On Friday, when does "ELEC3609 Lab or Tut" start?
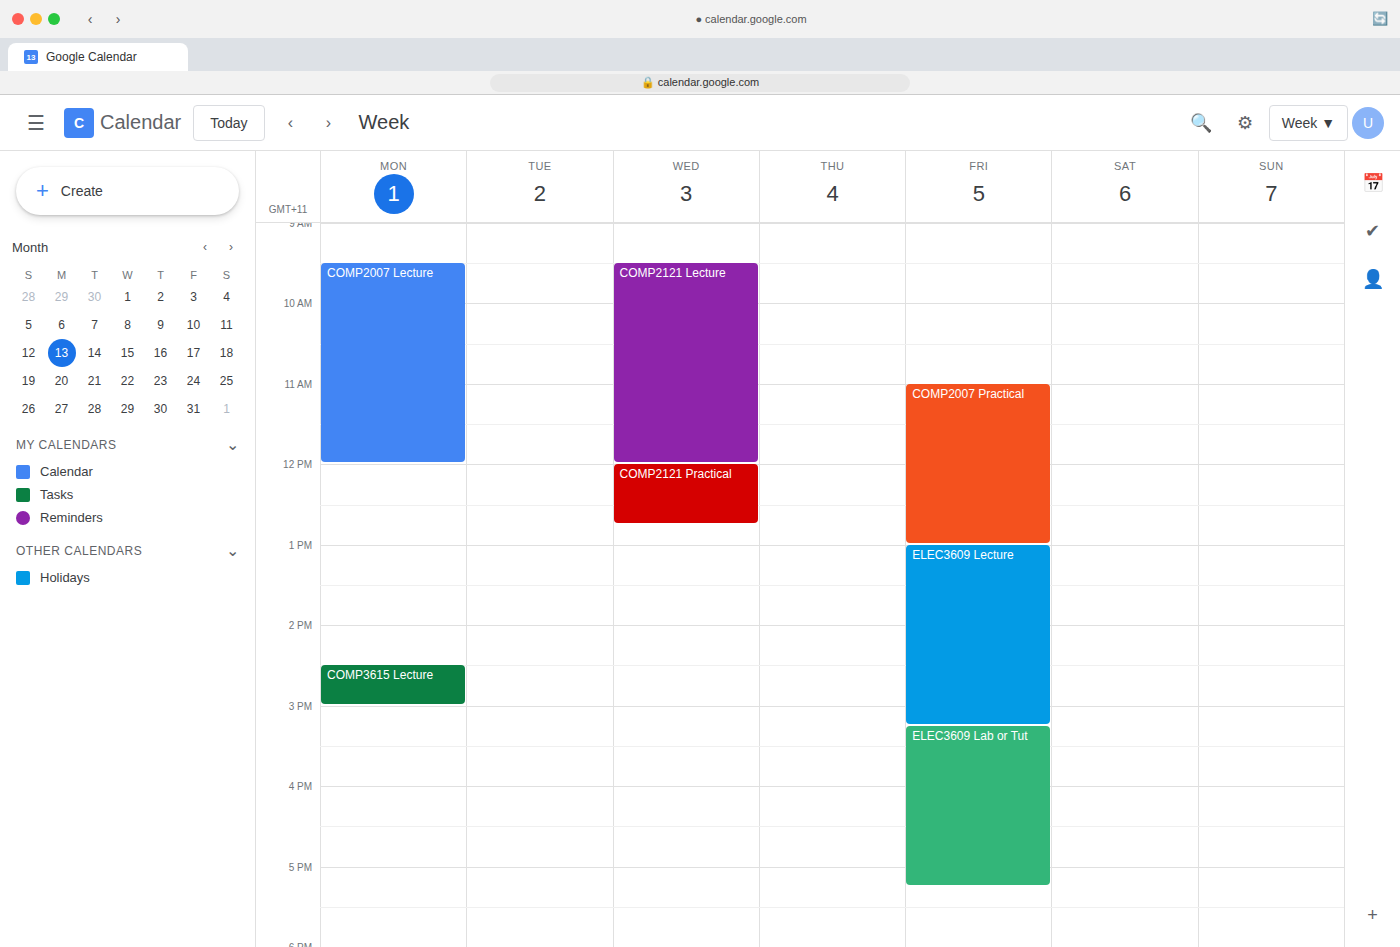
3:15 PM